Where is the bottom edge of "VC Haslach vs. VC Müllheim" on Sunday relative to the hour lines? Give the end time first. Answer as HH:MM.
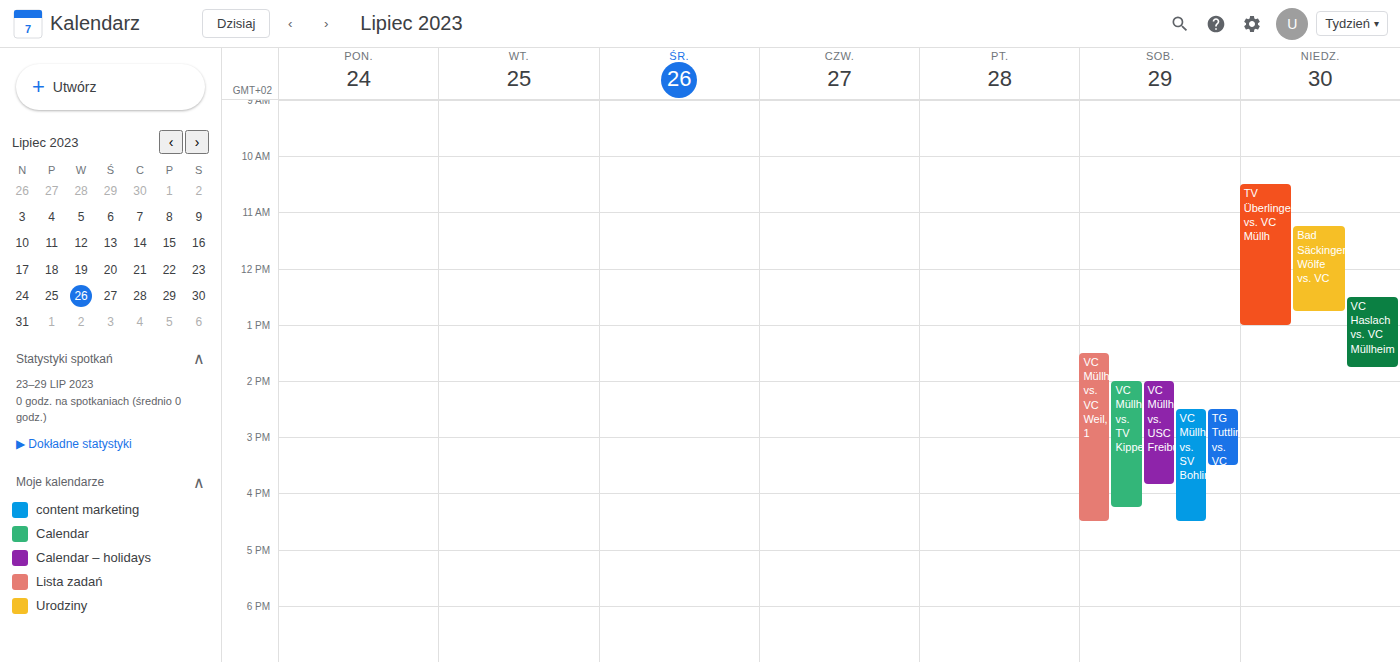
13:45 -- neither: three quarters of the way from the 13:00 line to the 14:00 line.